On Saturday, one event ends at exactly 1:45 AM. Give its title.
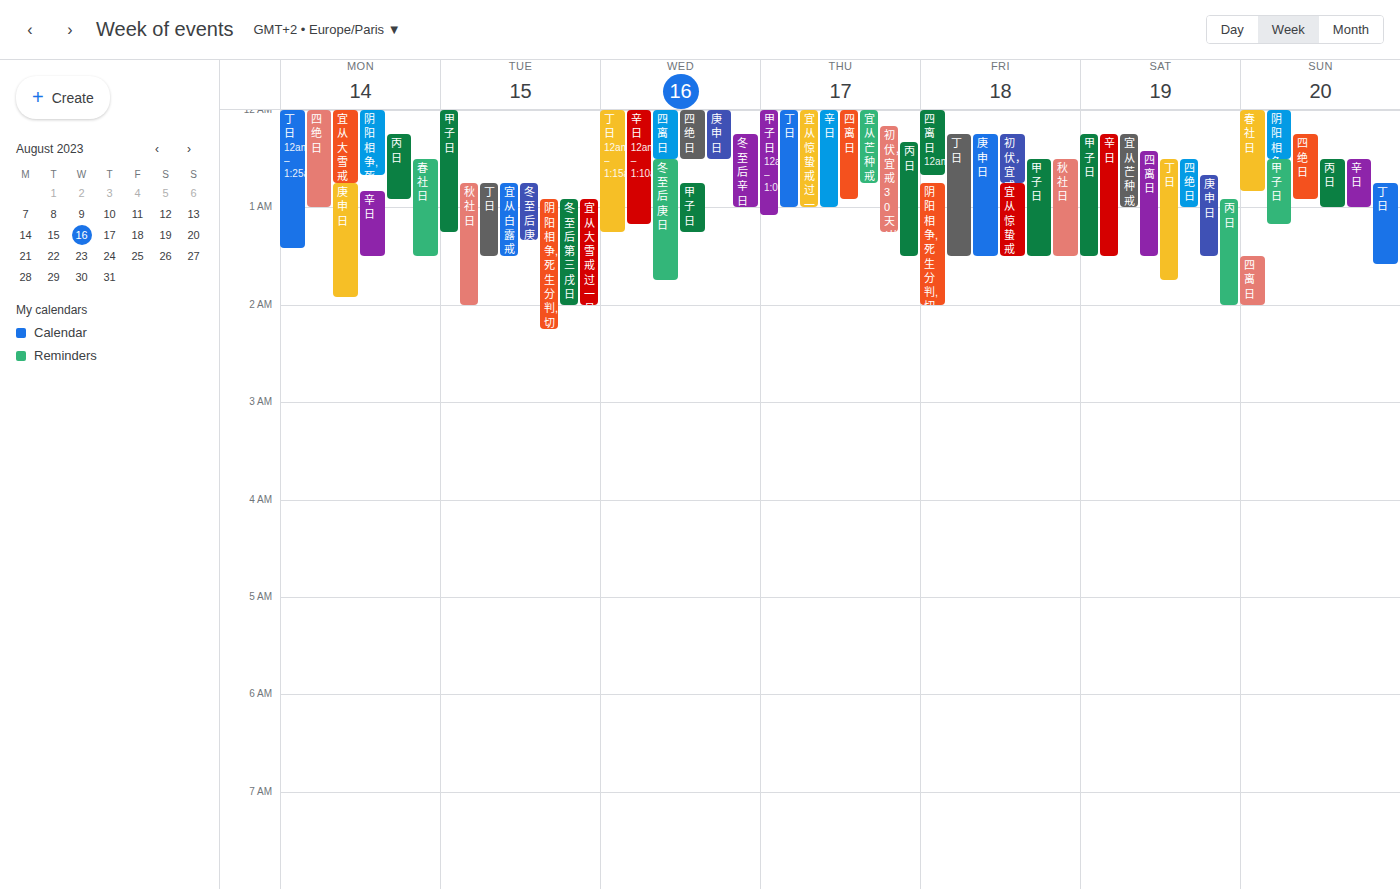
"丁日"